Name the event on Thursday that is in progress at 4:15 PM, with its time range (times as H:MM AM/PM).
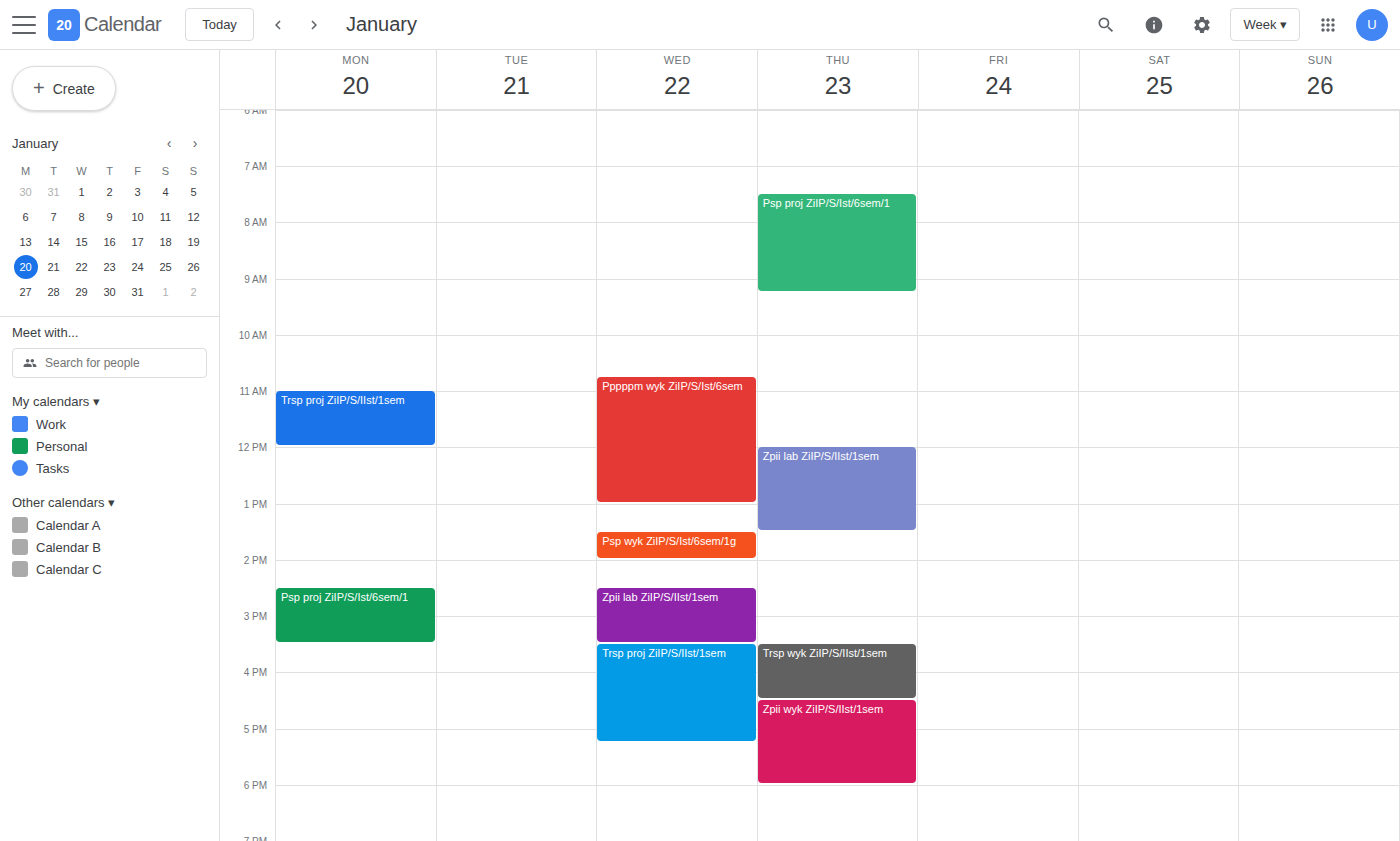
"Trsp wyk ZiIP/S/IIst/1sem", 3:30 PM to 4:30 PM